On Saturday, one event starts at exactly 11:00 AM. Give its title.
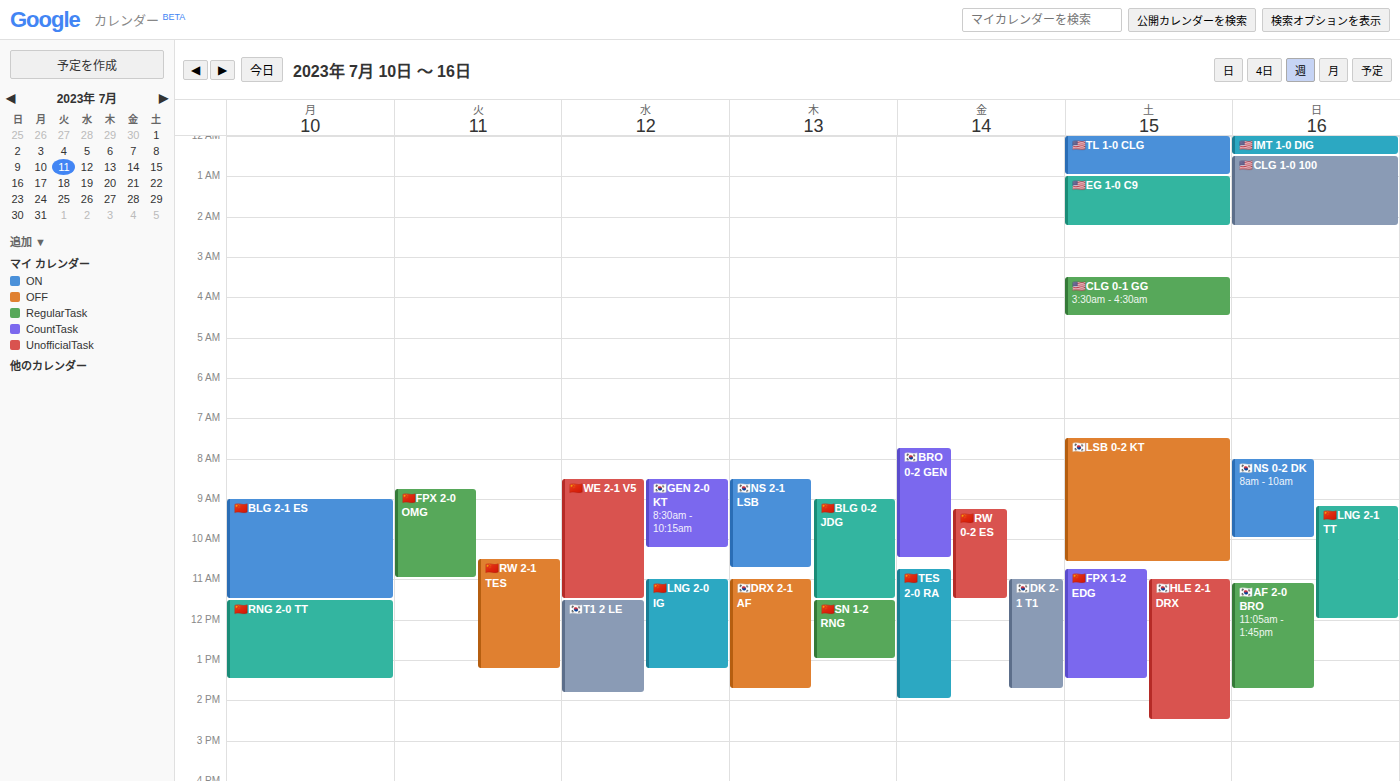
"🇰🇷HLE 2-1 DRX"